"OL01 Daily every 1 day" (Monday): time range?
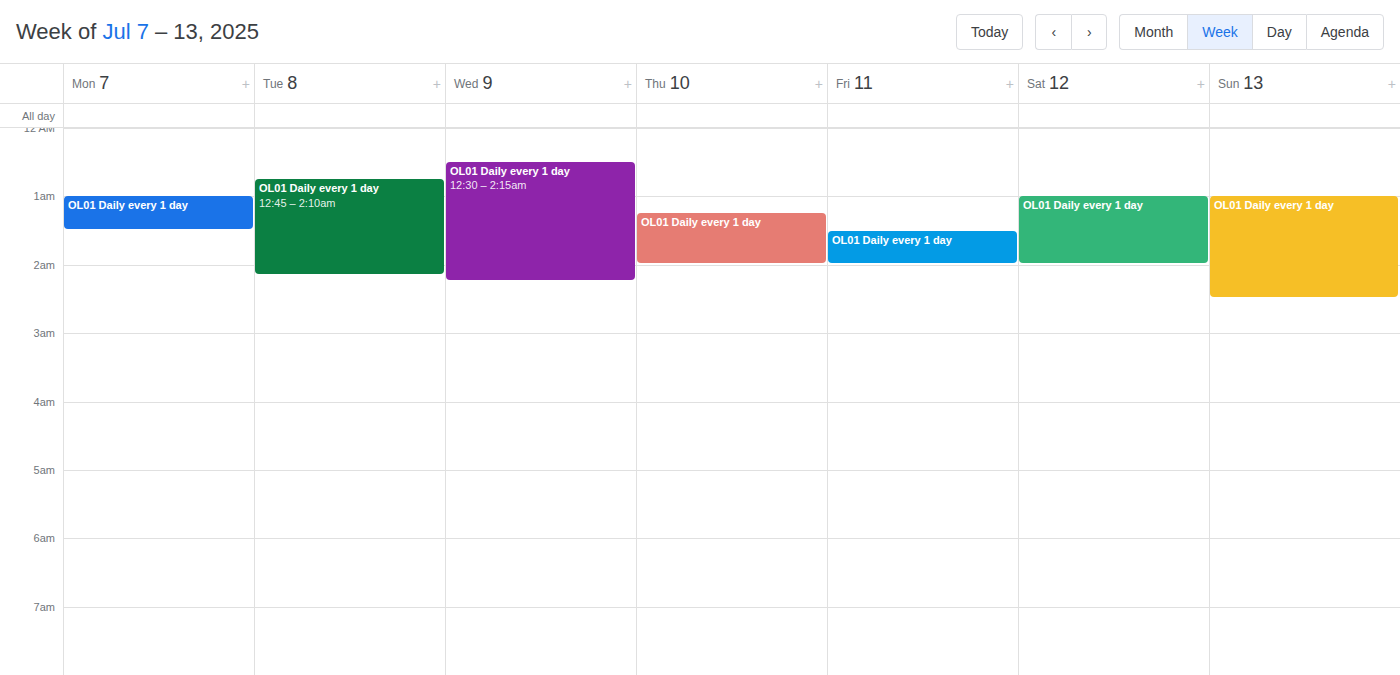
1:00 AM to 1:30 AM